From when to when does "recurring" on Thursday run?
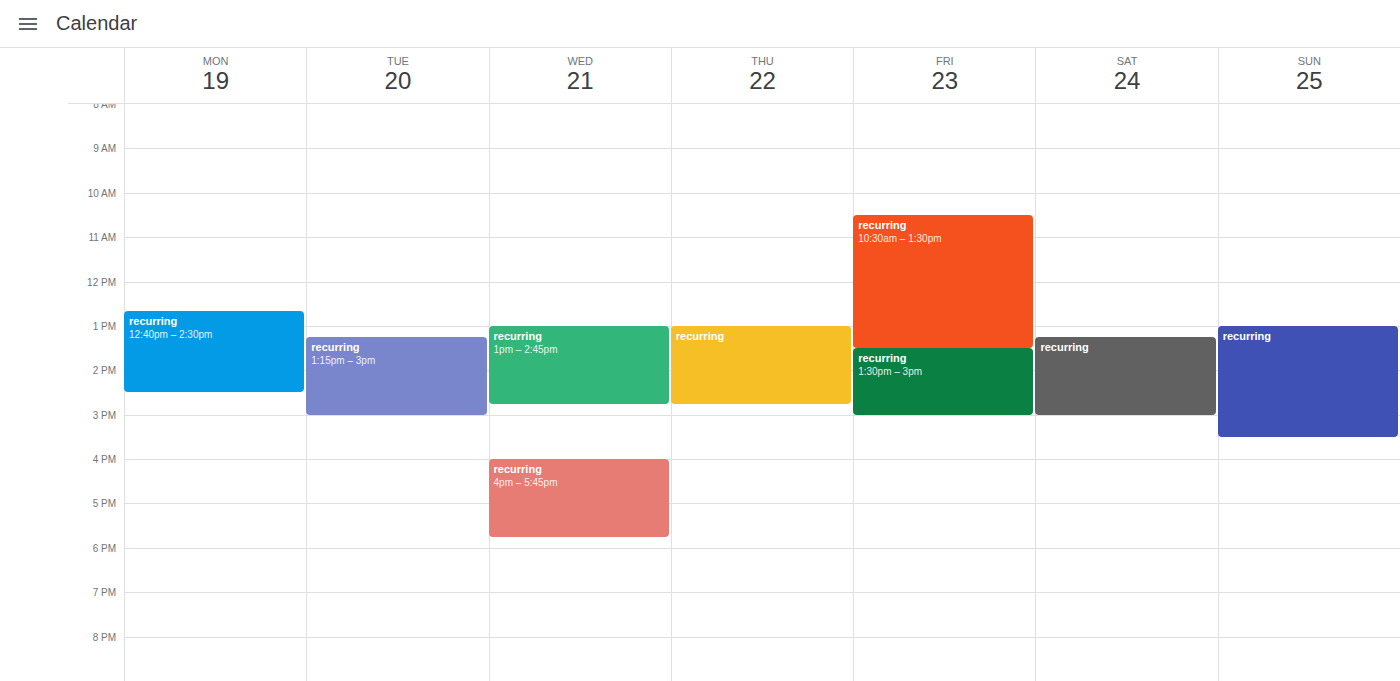
1:00 PM to 2:45 PM